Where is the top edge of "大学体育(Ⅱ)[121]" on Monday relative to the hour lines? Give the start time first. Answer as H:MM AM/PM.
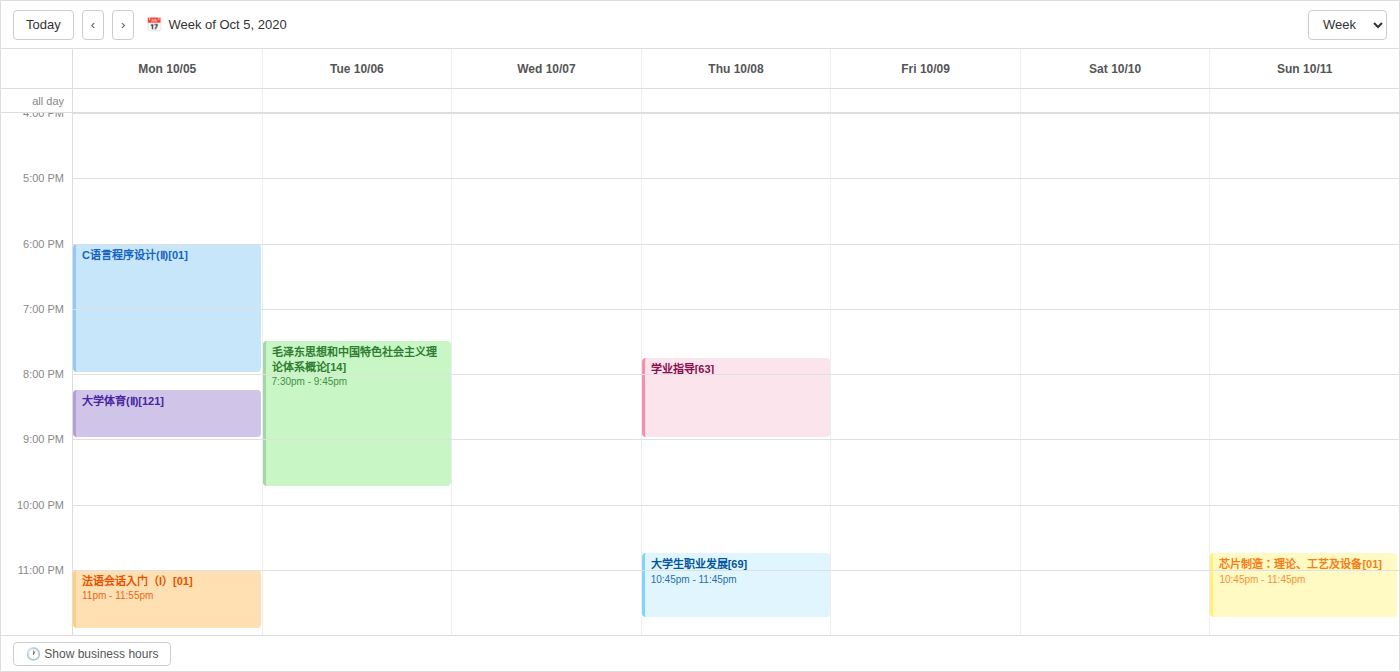
8:15 PM -- neither: a quarter of the way from the 8 PM line to the 9 PM line.